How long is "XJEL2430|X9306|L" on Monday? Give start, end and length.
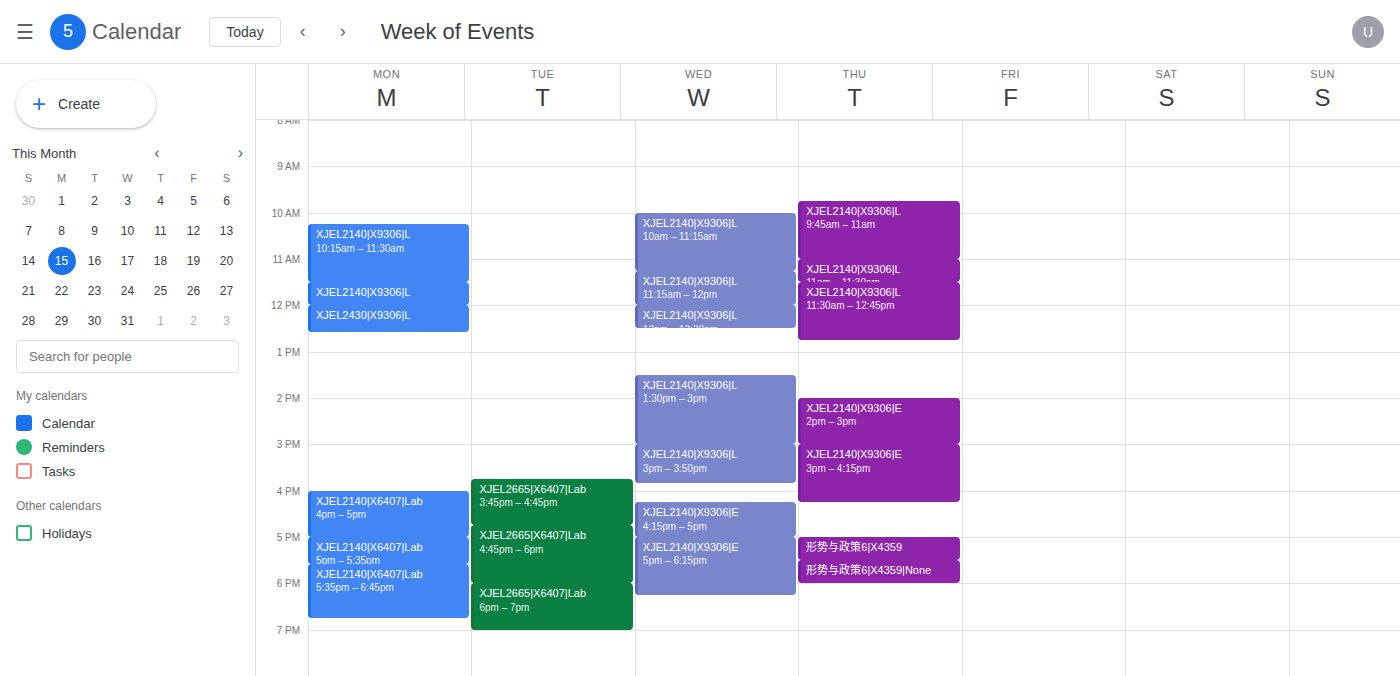
12:00 PM to 12:35 PM, 35 minutes